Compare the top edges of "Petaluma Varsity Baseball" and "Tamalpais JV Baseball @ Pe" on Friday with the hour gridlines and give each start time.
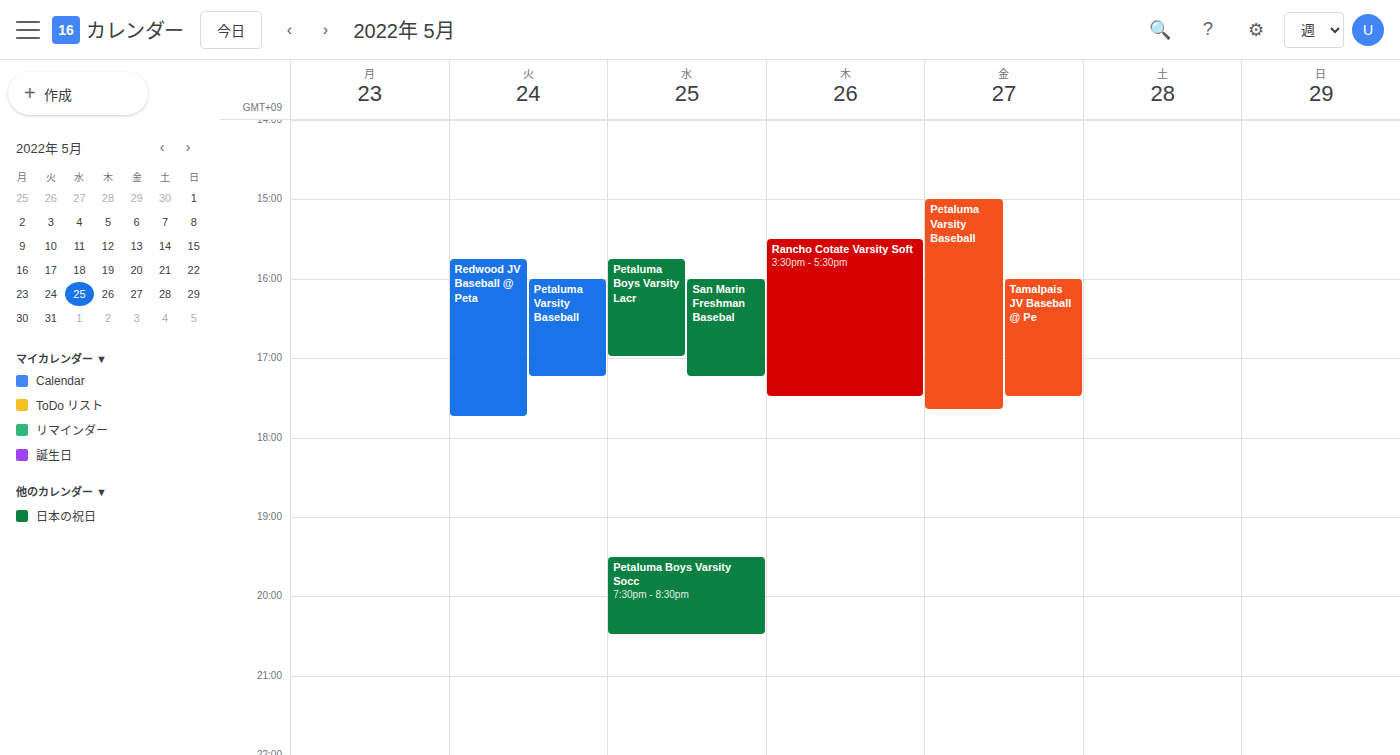
"Petaluma Varsity Baseball": 3:00 PM, exactly on the 3 PM line. "Tamalpais JV Baseball @ Pe": 4:00 PM, exactly on the 4 PM line.